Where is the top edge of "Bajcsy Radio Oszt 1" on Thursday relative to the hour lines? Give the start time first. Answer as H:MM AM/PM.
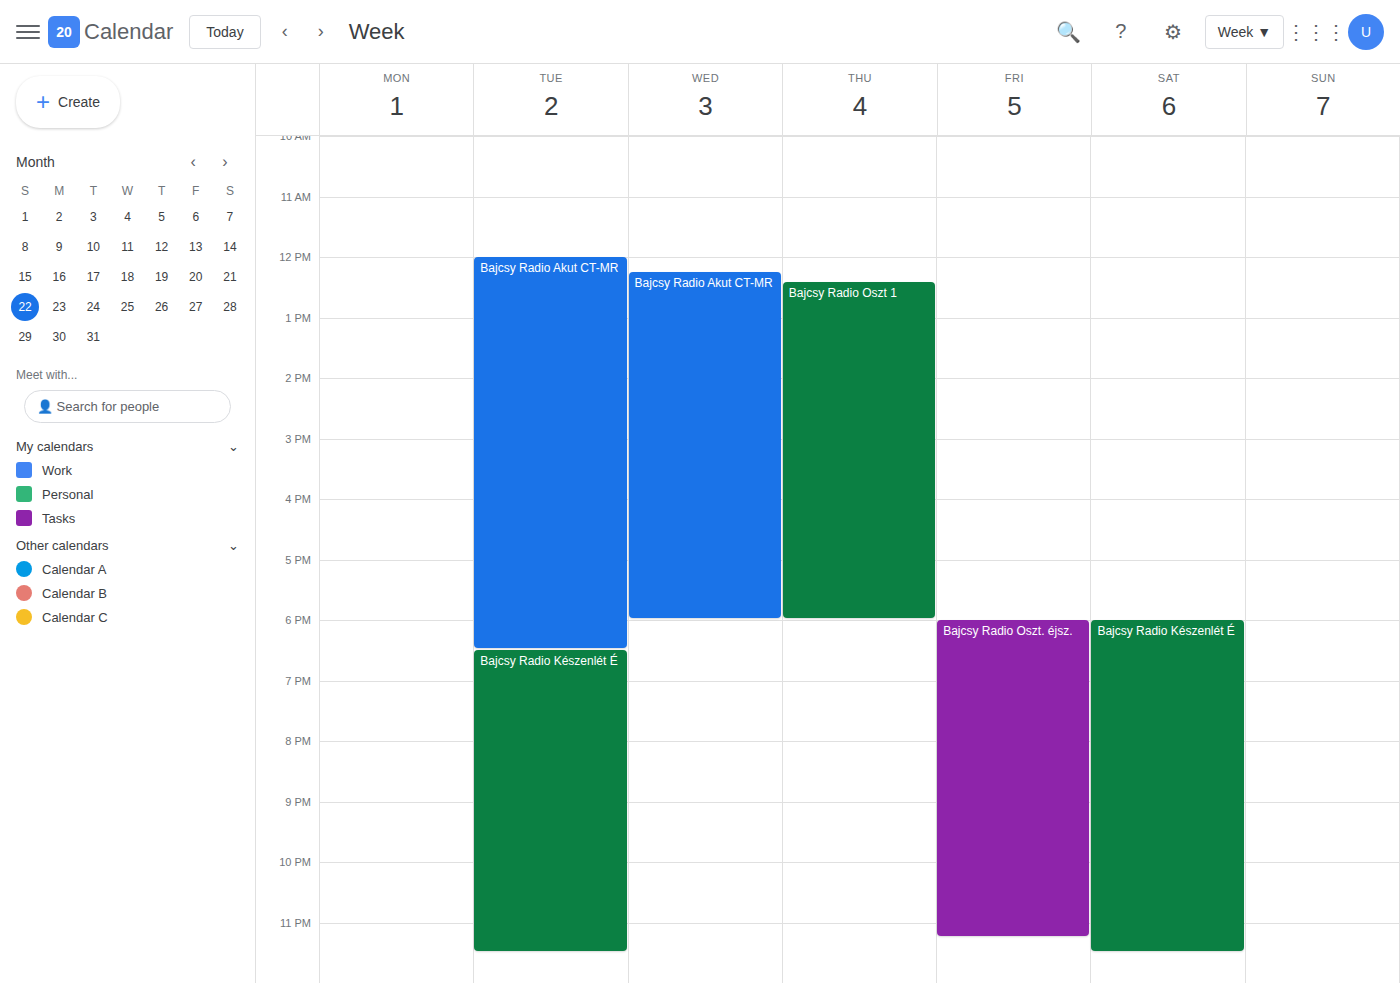
12:25 PM -- neither: 25 minutes below the 12 PM line and 35 minutes above the 1 PM line.